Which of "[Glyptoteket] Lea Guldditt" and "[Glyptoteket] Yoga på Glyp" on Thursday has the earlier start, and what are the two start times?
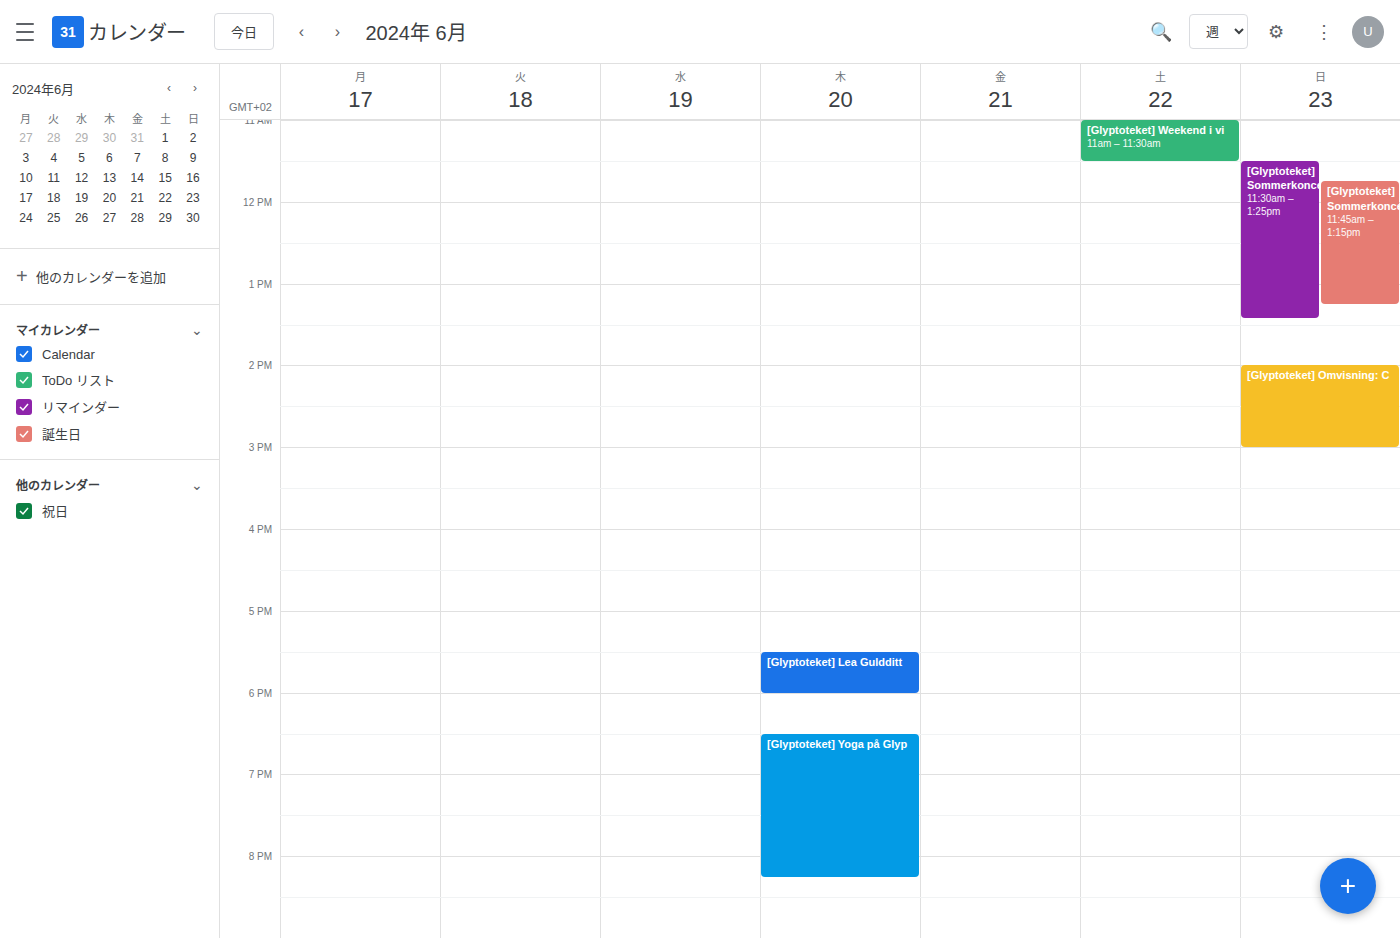
"[Glyptoteket] Lea Guldditt" 17:30; "[Glyptoteket] Yoga på Glyp" 18:30.